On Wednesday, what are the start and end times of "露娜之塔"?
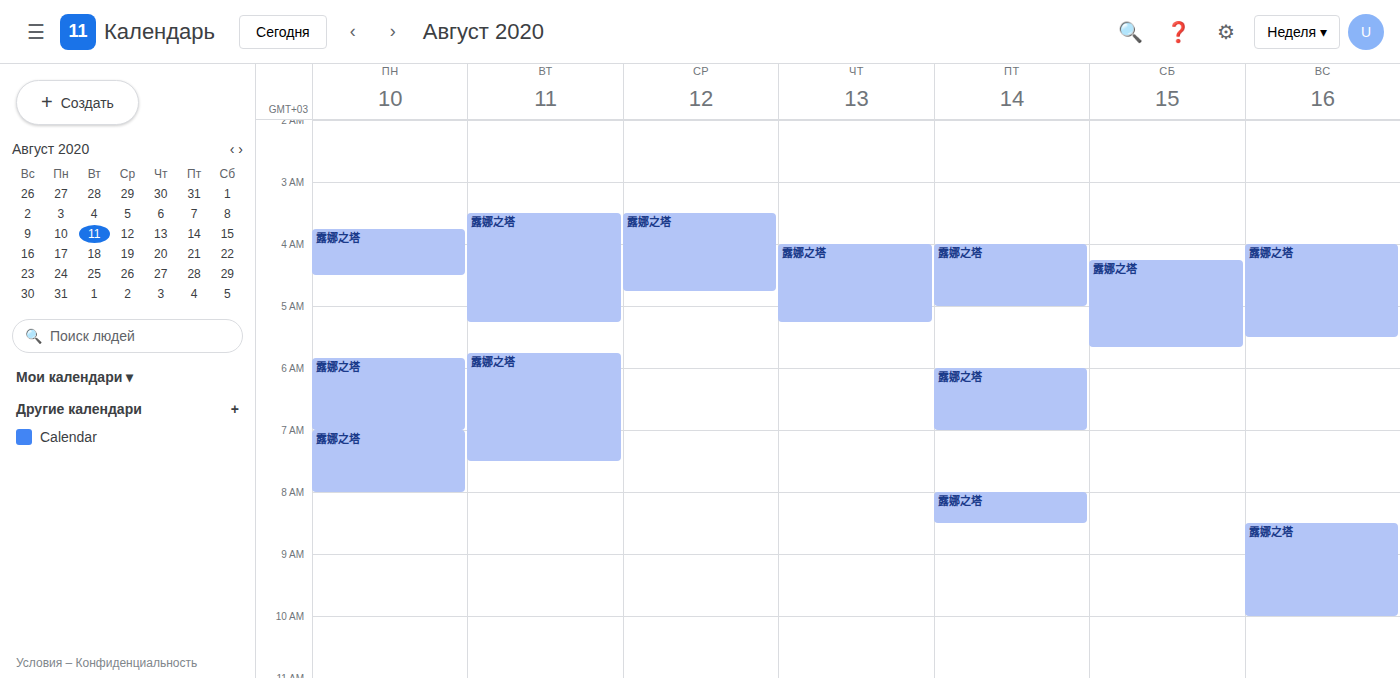
3:30 AM to 4:45 AM